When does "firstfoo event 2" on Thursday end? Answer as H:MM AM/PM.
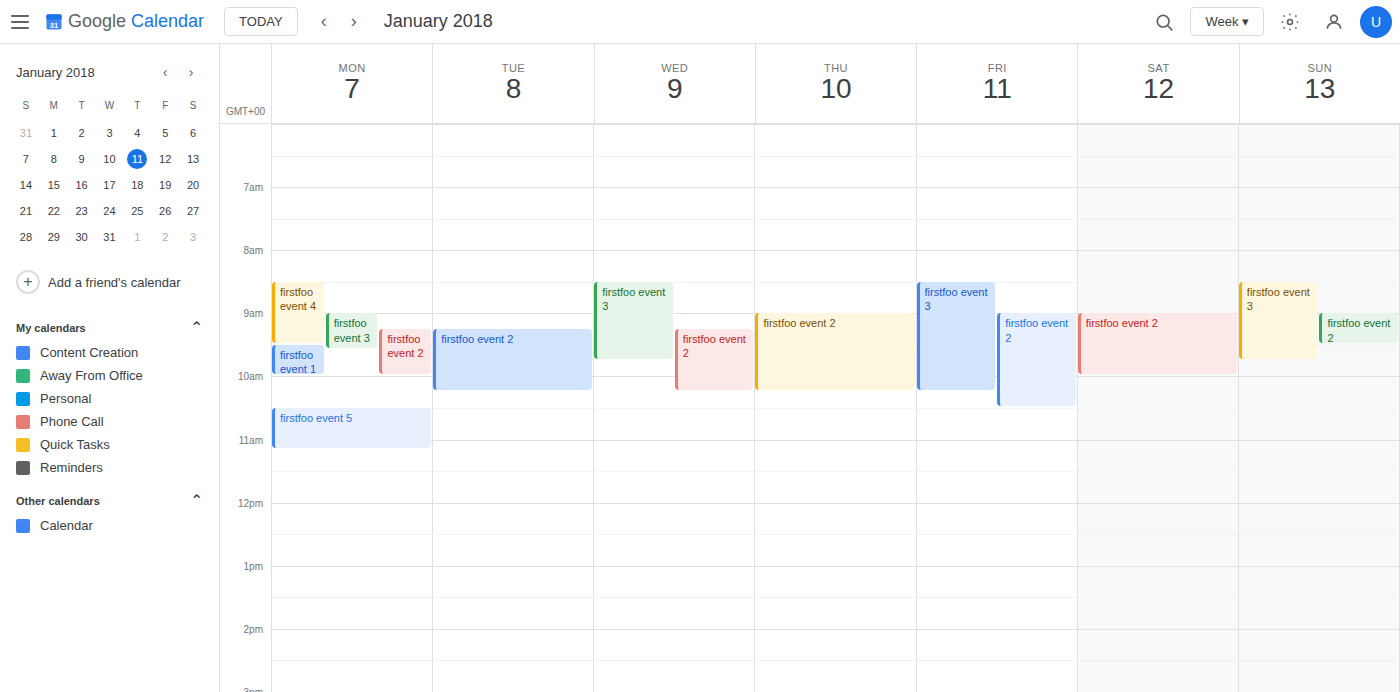
10:15 AM